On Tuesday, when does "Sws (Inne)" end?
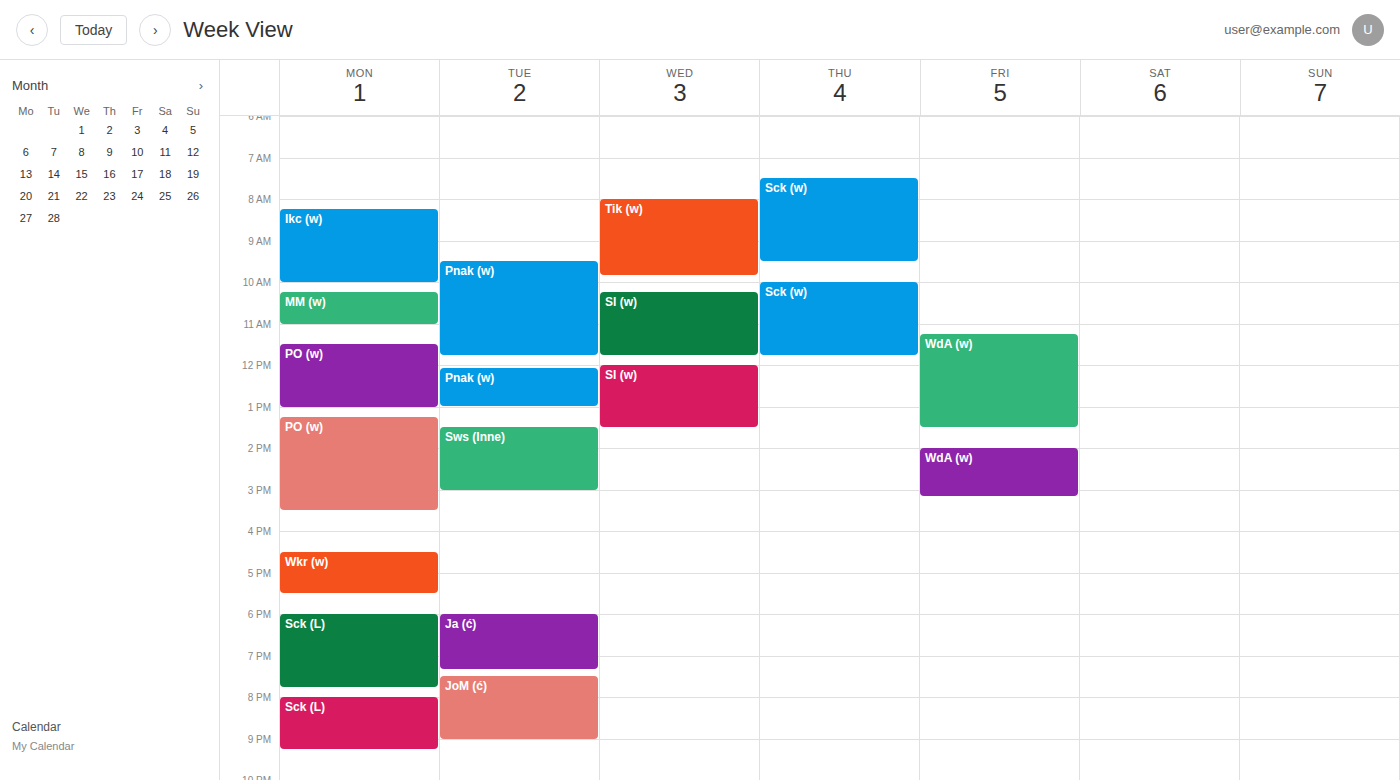
3:00 PM